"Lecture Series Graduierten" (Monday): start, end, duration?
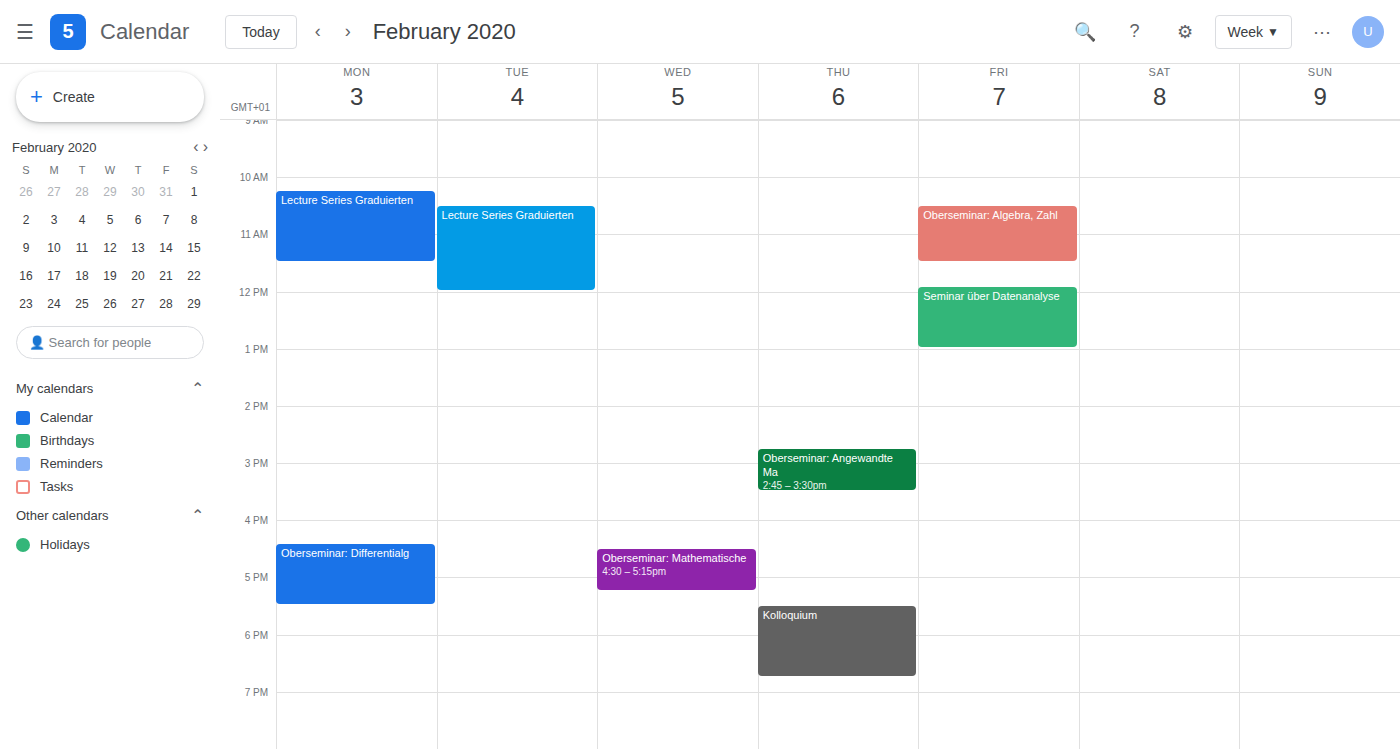
10:15 AM to 11:30 AM, 1 hour 15 minutes